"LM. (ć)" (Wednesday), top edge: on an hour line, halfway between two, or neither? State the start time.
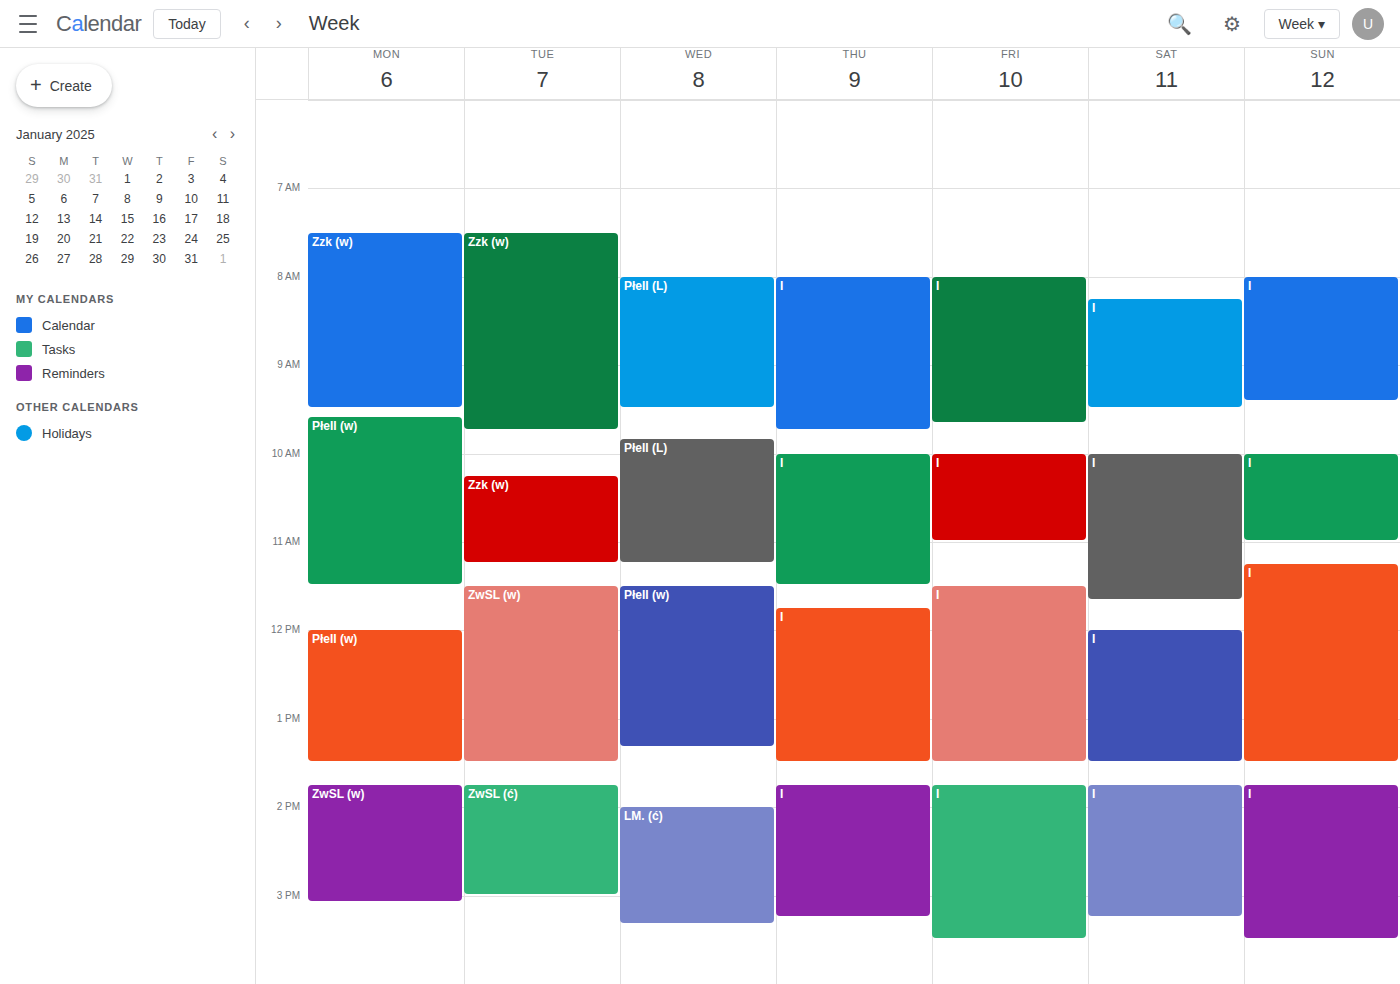
2:00 PM -- exactly on the 2 PM line.